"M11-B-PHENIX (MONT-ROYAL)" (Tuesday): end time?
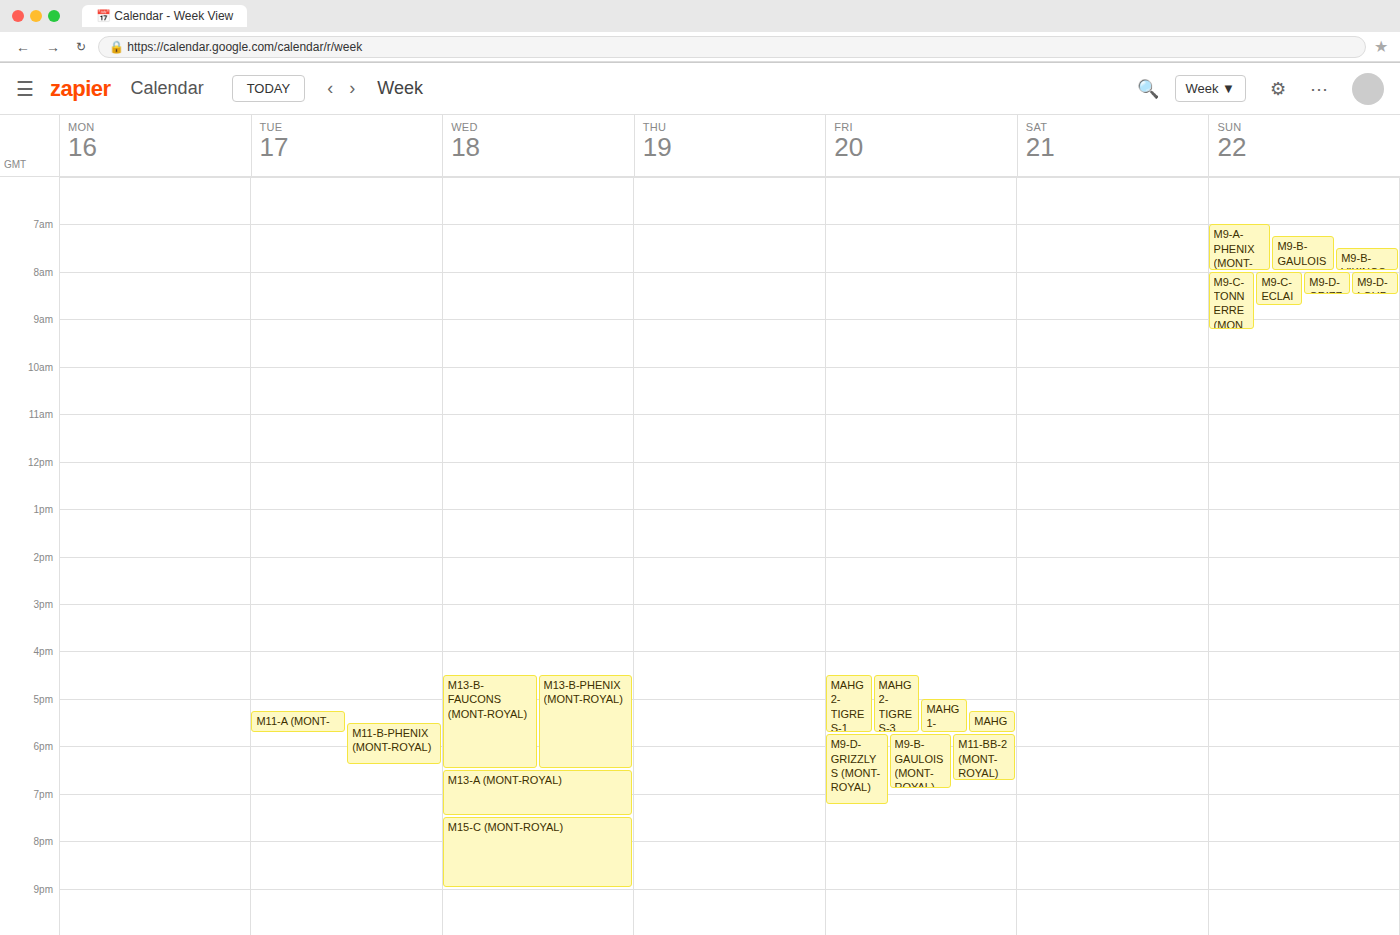
6:25 PM